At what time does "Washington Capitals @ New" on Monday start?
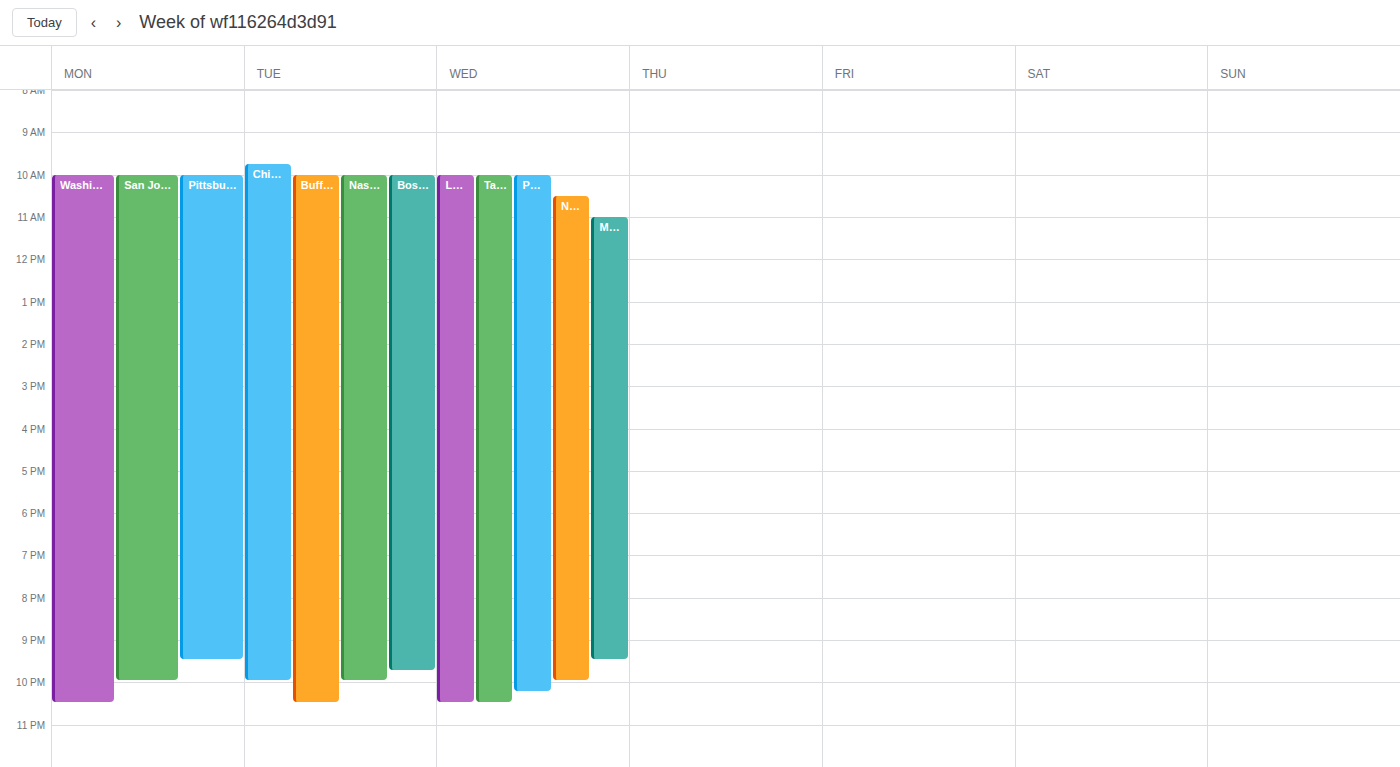
10:00 AM